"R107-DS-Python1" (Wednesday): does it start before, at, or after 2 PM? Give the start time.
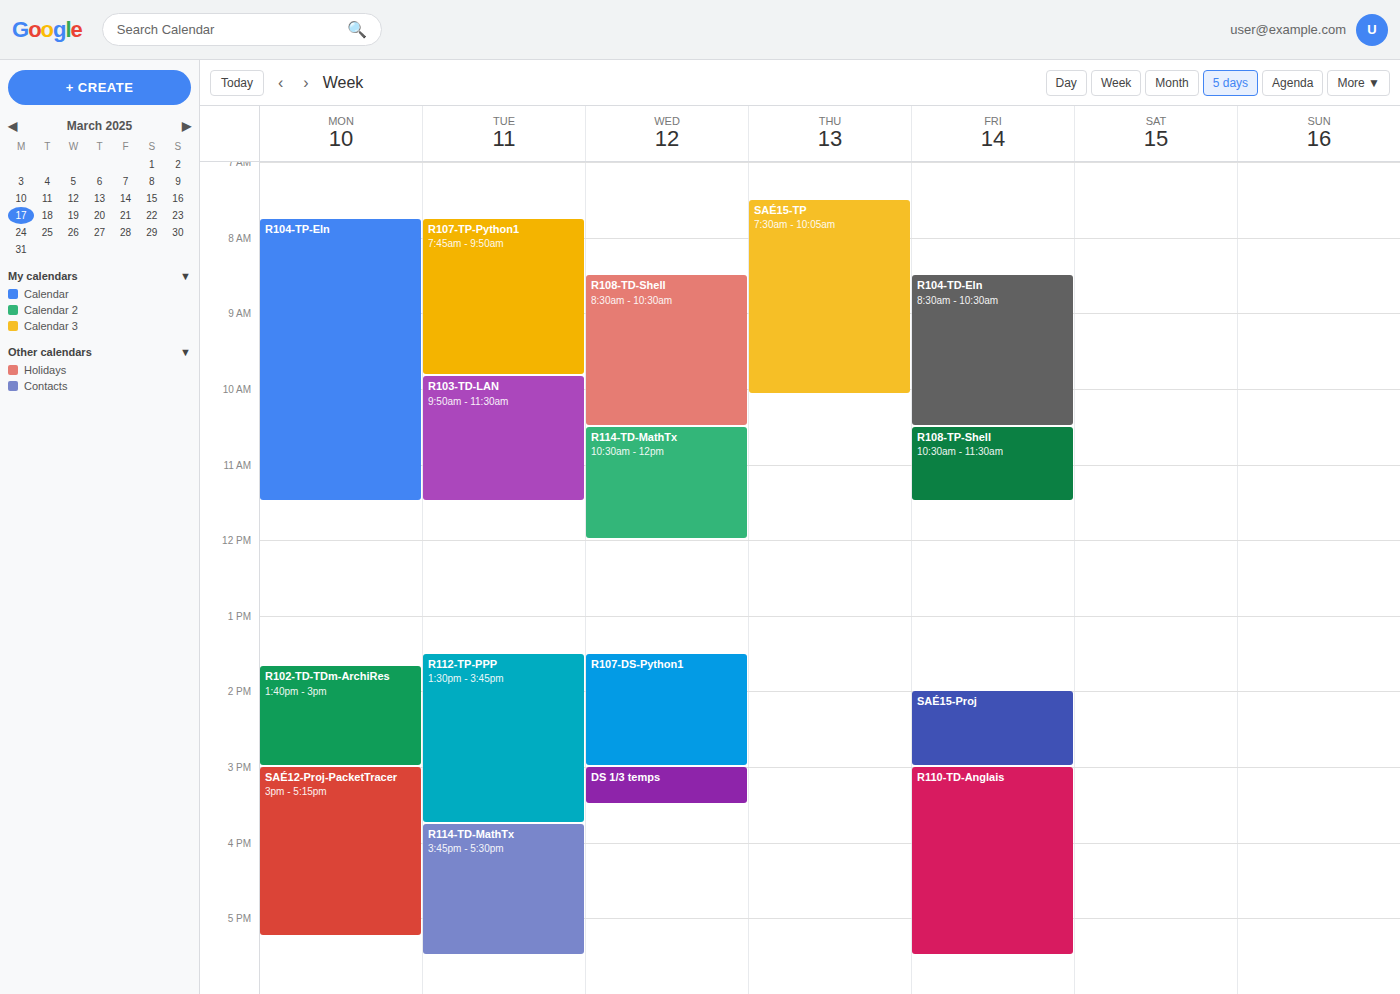
1:30 PM -- before 2 PM, 30 minutes above the 2 PM line.